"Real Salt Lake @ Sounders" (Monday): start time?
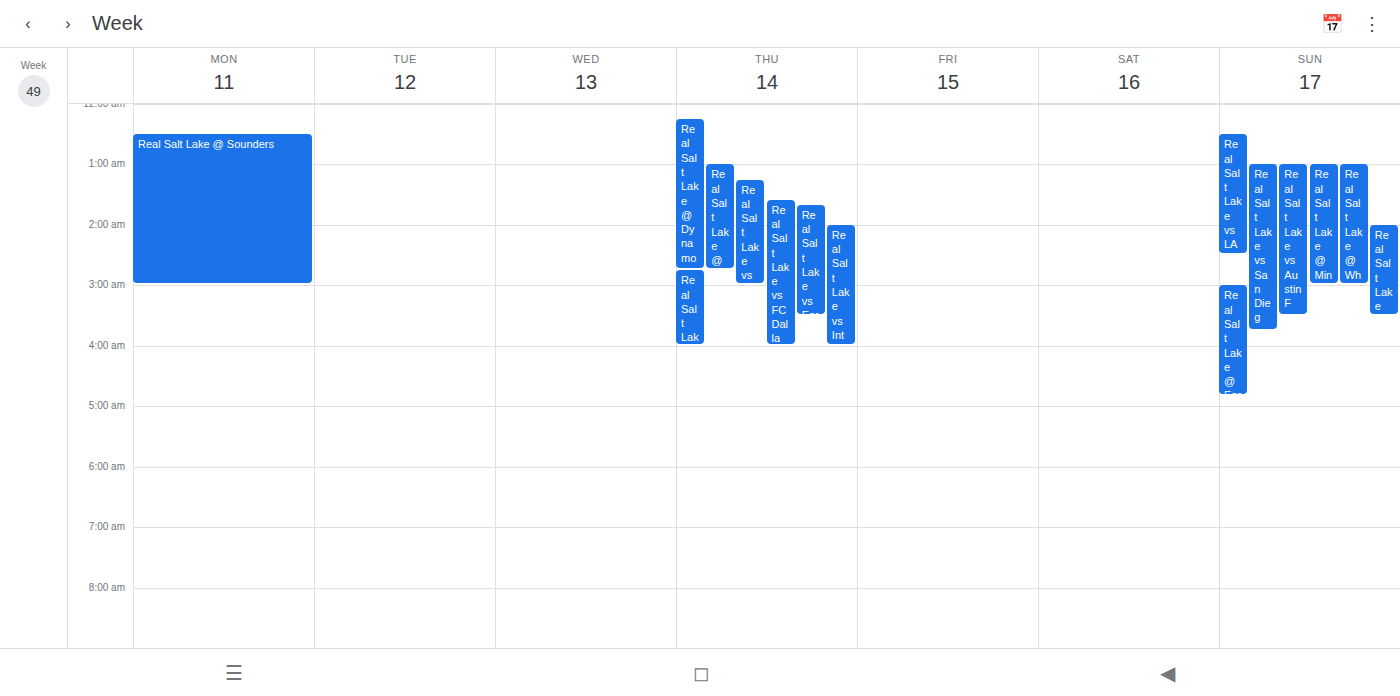
12:30 AM